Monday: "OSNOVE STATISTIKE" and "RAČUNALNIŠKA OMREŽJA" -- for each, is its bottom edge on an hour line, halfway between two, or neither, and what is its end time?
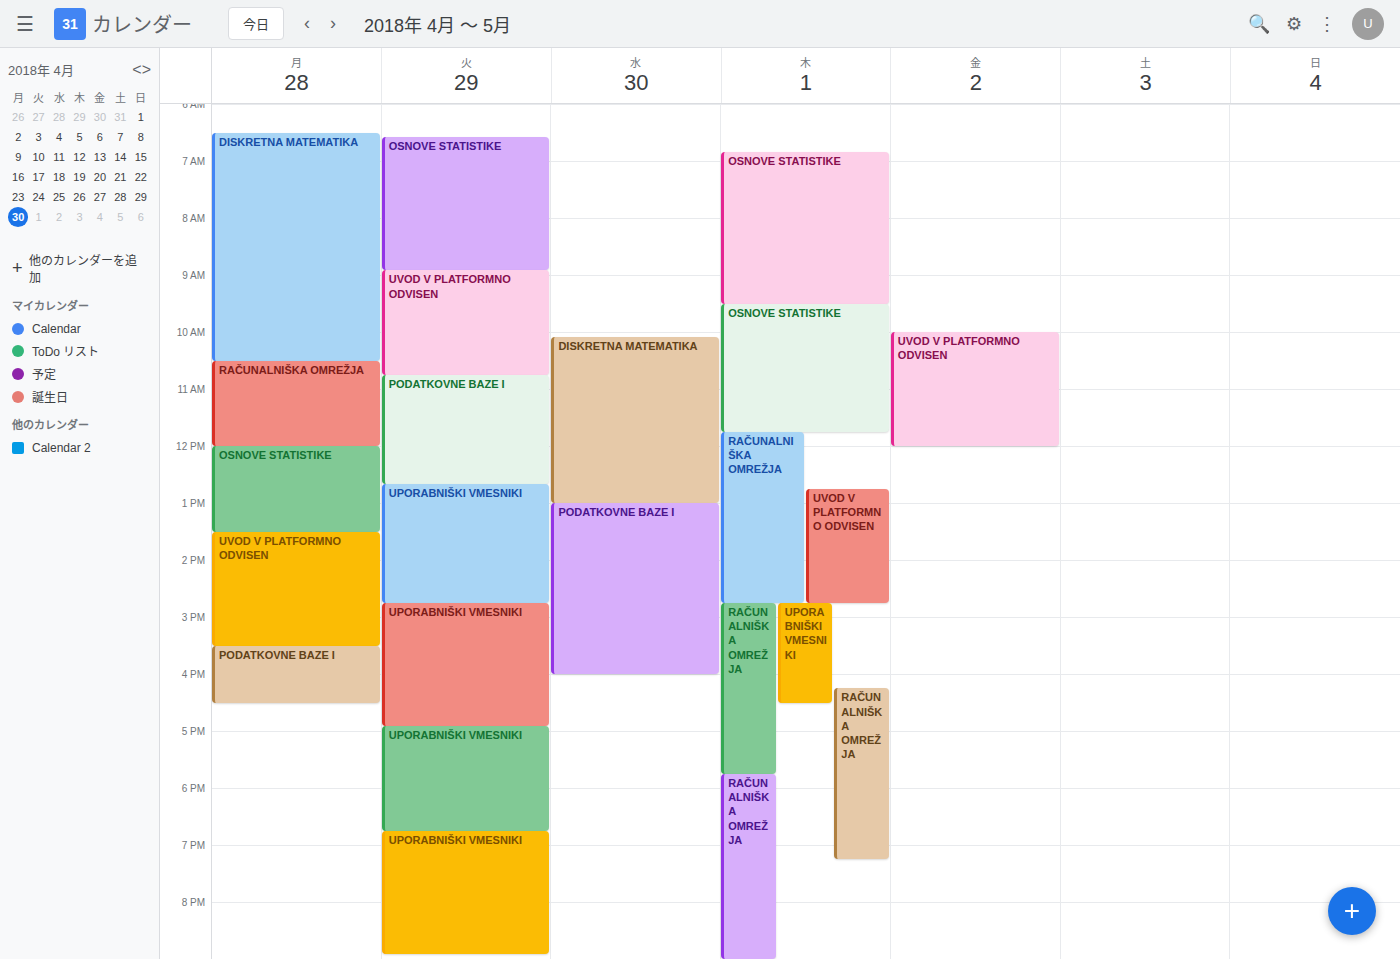
"OSNOVE STATISTIKE": 1:30 PM, halfway between the 1 PM and 2 PM lines. "RAČUNALNIŠKA OMREŽJA": 12:00 PM, exactly on the 12 PM line.